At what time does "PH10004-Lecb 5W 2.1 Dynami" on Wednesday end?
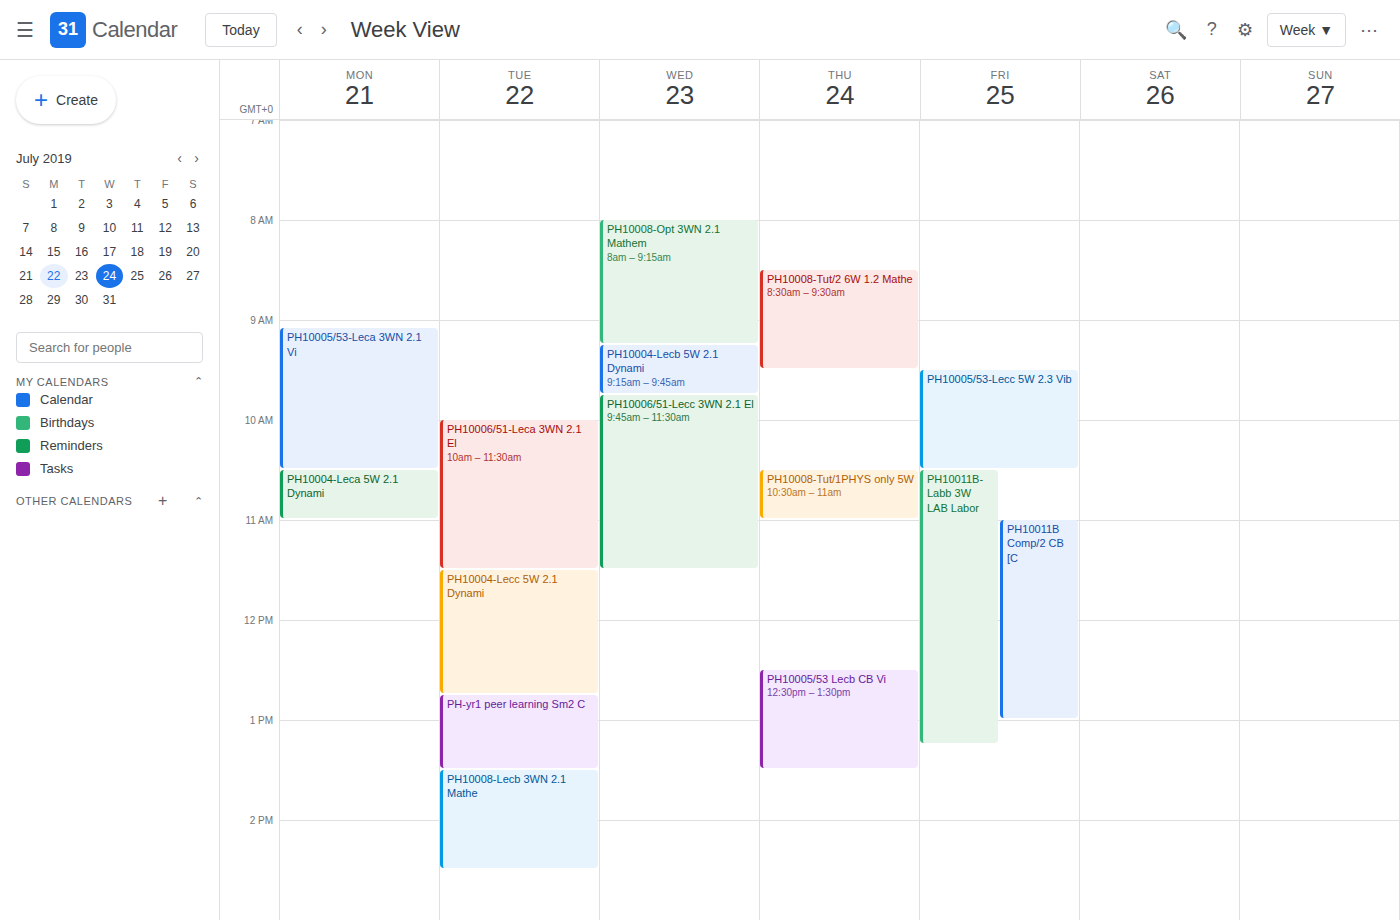
9:45 AM